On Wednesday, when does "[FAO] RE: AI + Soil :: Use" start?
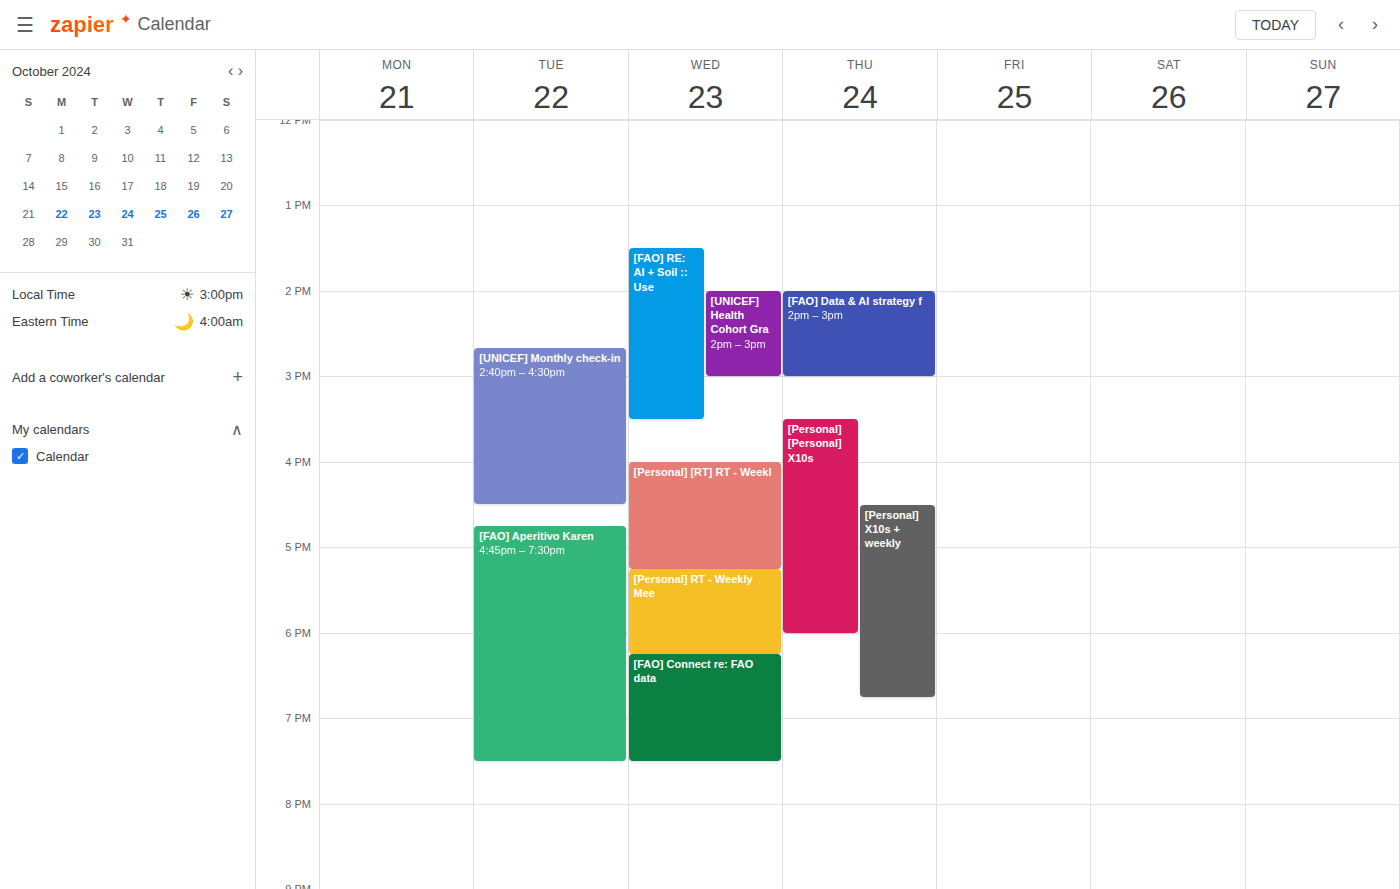
1:30 PM